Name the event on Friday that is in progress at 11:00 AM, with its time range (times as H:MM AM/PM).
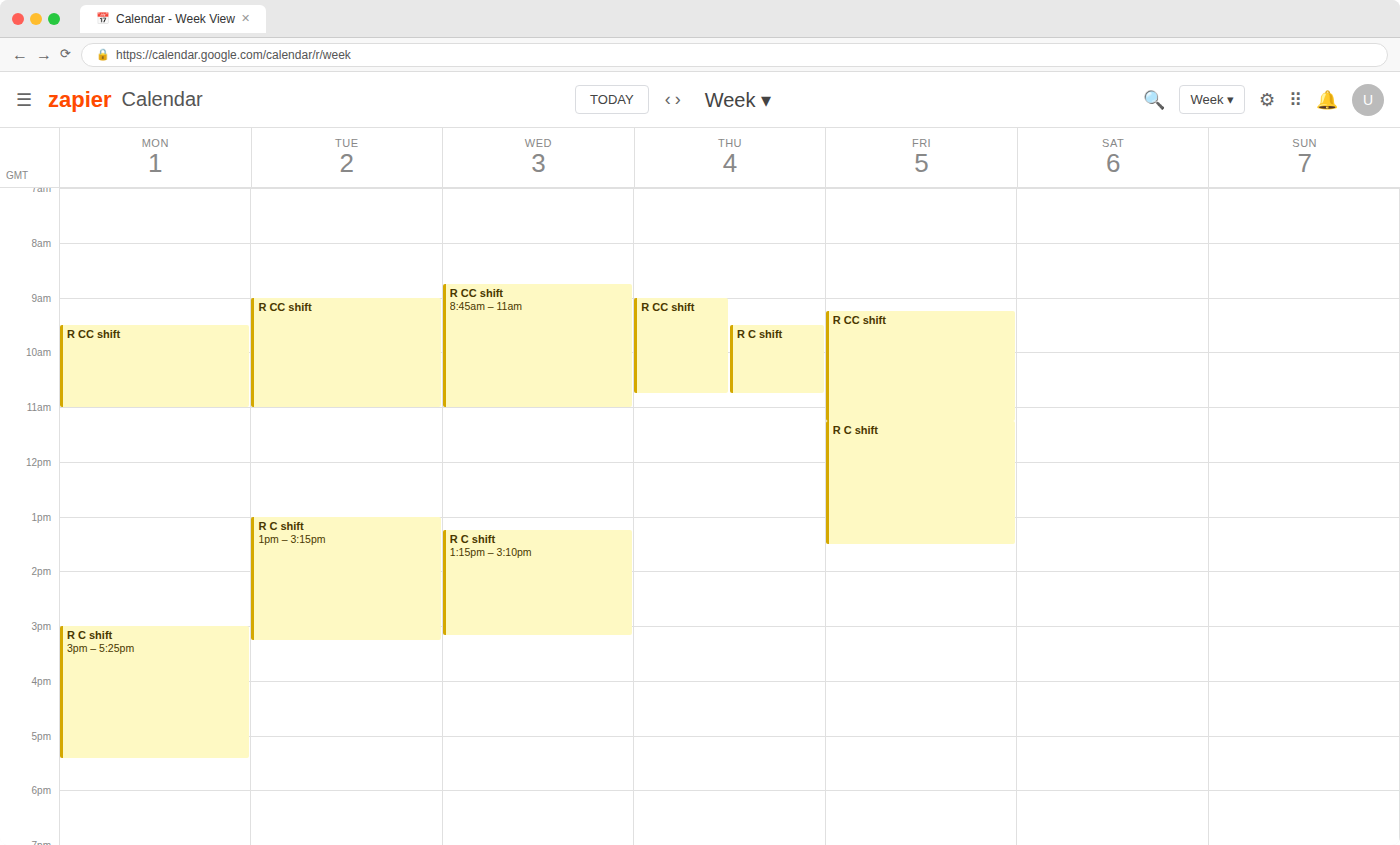
"R CC shift", 9:15 AM to 11:15 AM